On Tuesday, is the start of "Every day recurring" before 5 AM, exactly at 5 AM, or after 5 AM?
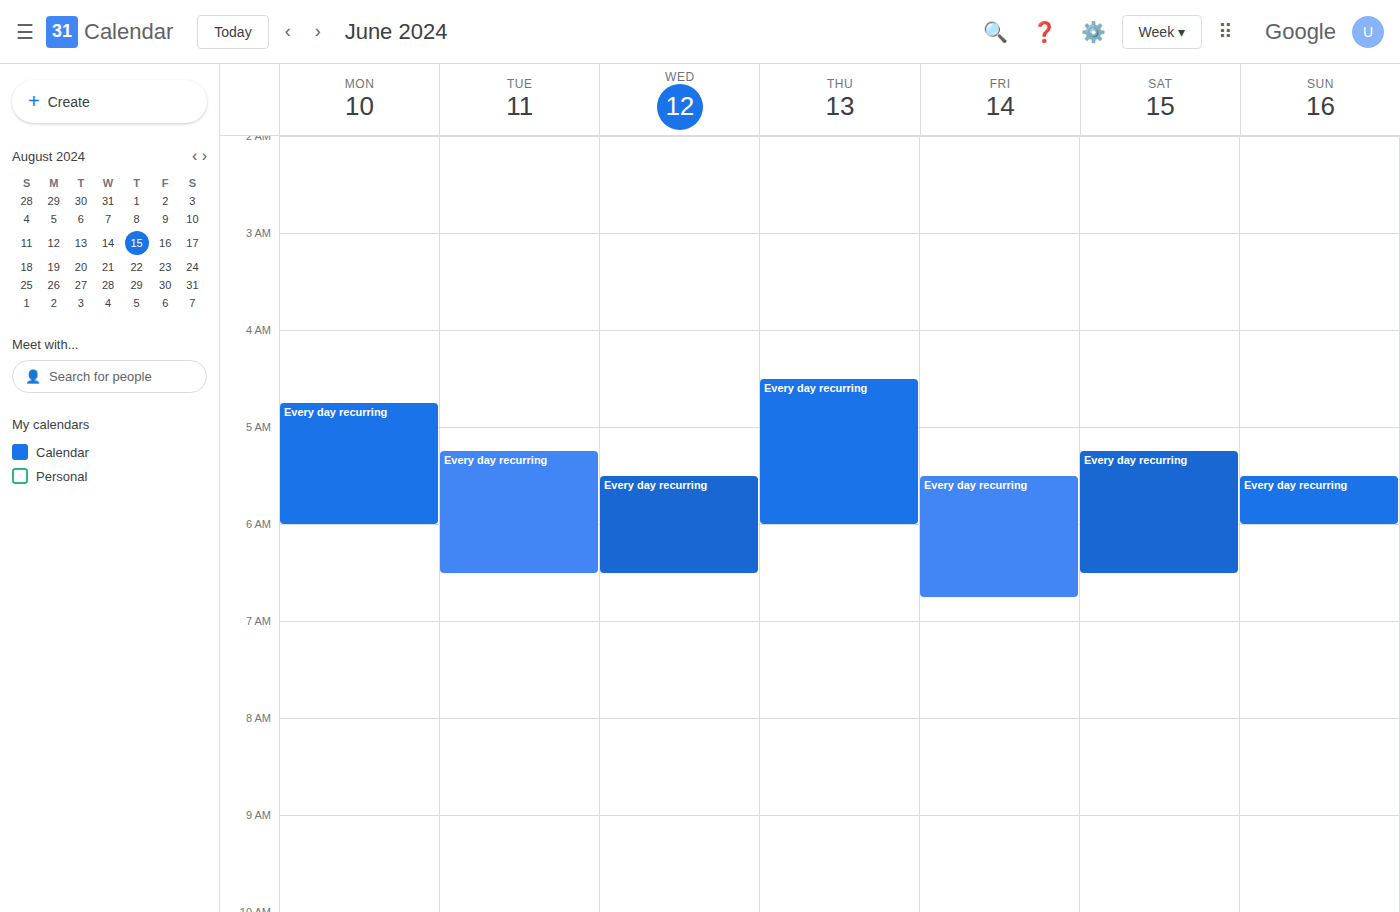
5:15 AM -- after 5 AM, 15 minutes below the 5 AM line.